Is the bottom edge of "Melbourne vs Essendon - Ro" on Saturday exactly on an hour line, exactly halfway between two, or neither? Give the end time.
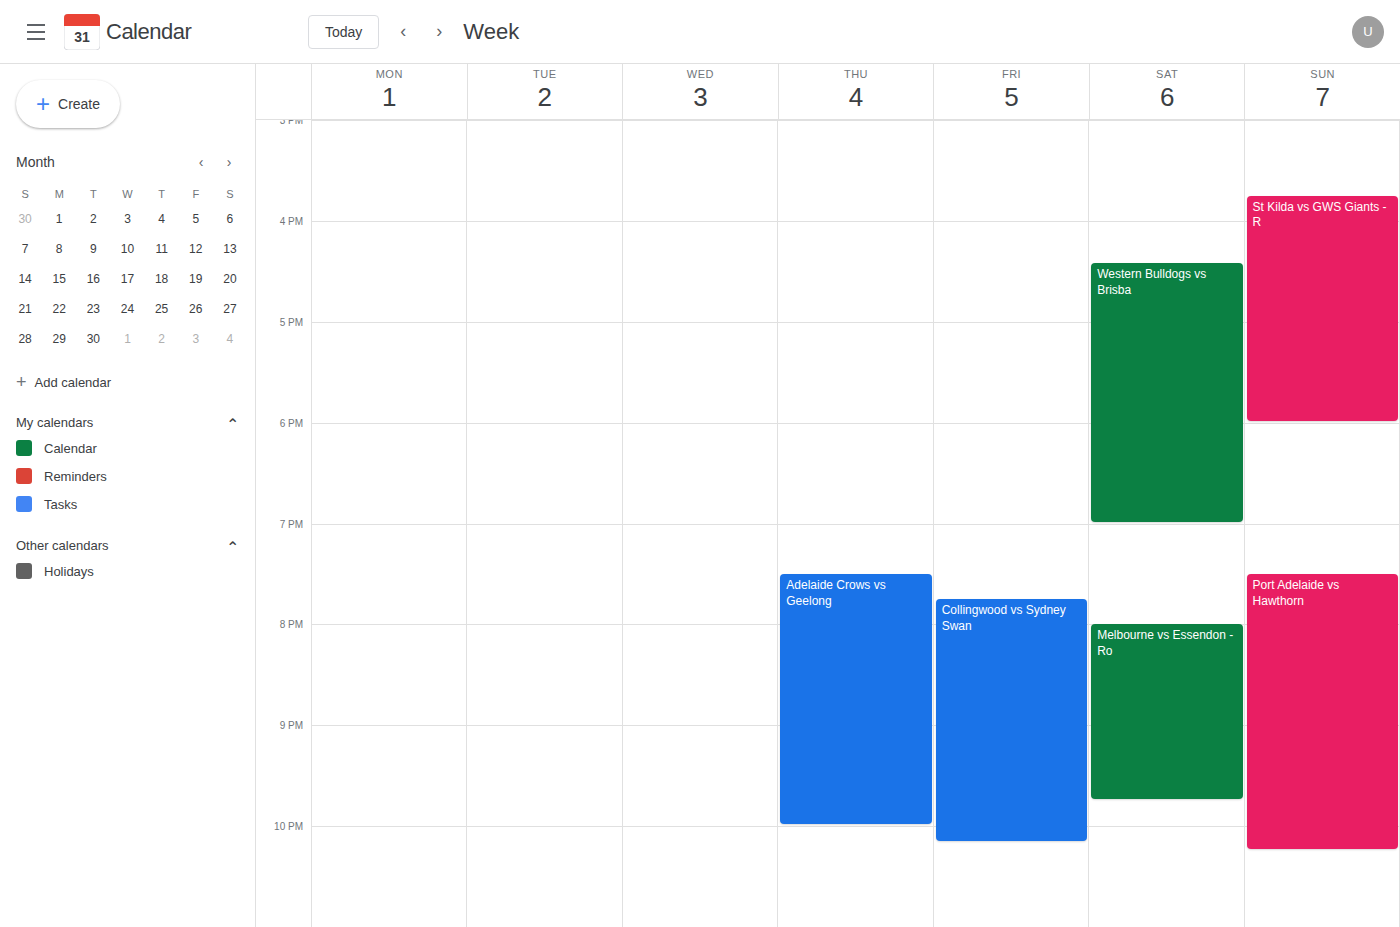
9:45 PM -- neither: three quarters of the way from the 9 PM line to the 10 PM line.